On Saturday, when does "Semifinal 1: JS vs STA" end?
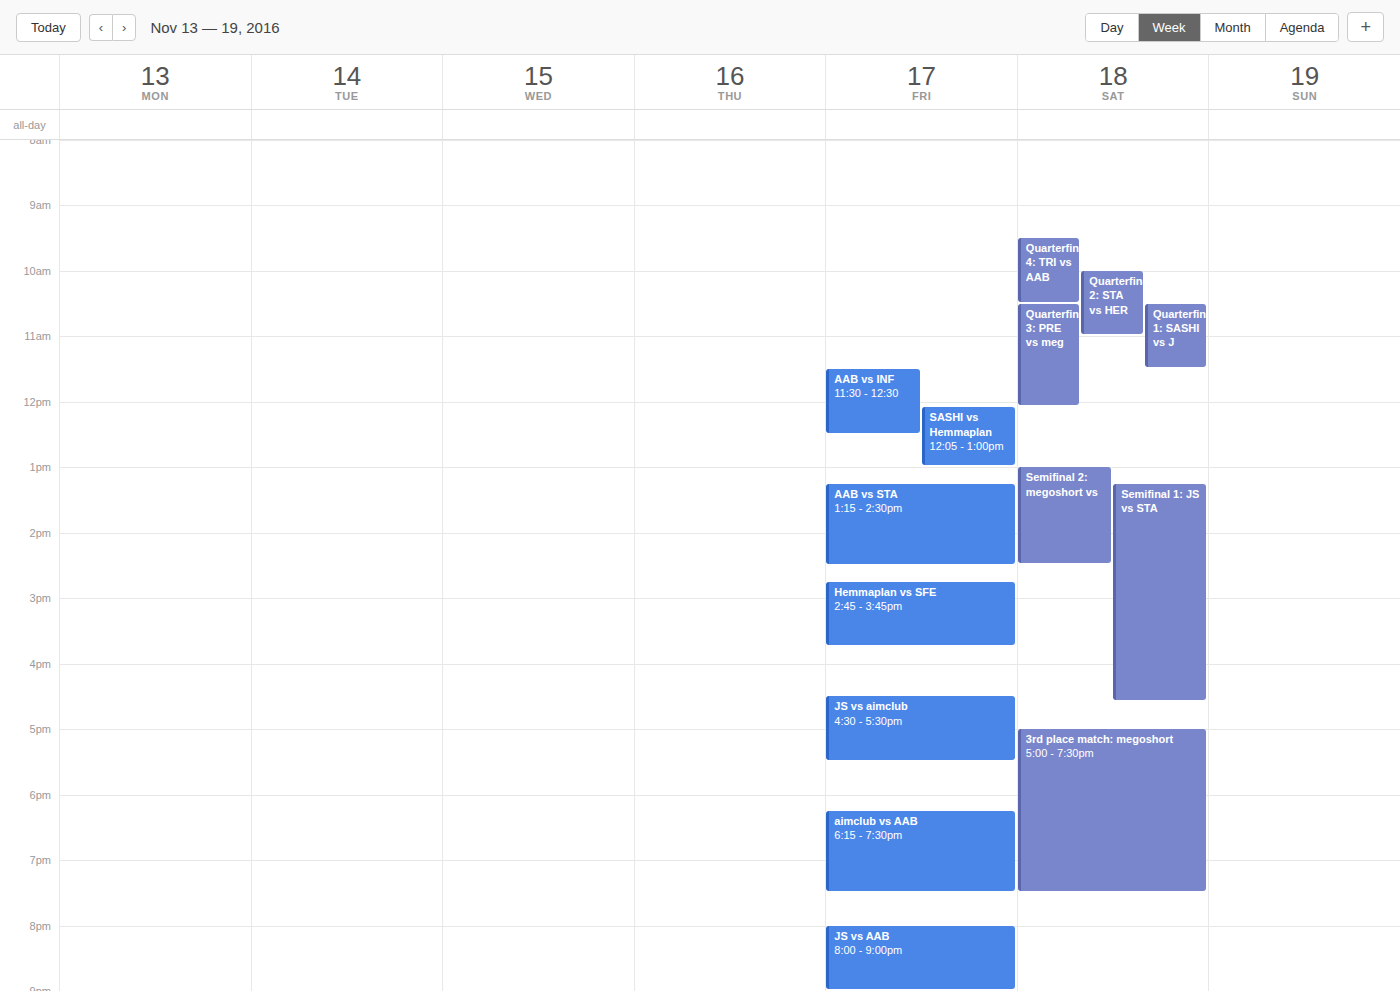
16:35